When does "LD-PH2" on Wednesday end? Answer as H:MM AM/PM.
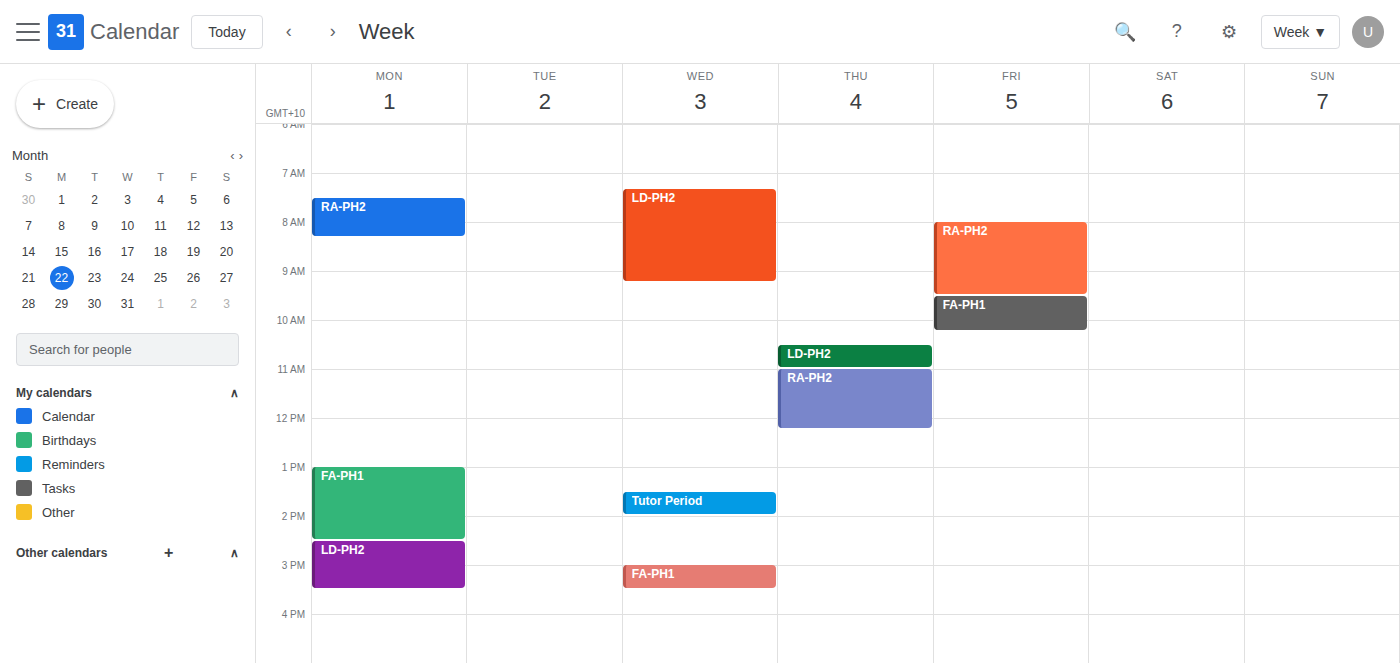
9:15 AM